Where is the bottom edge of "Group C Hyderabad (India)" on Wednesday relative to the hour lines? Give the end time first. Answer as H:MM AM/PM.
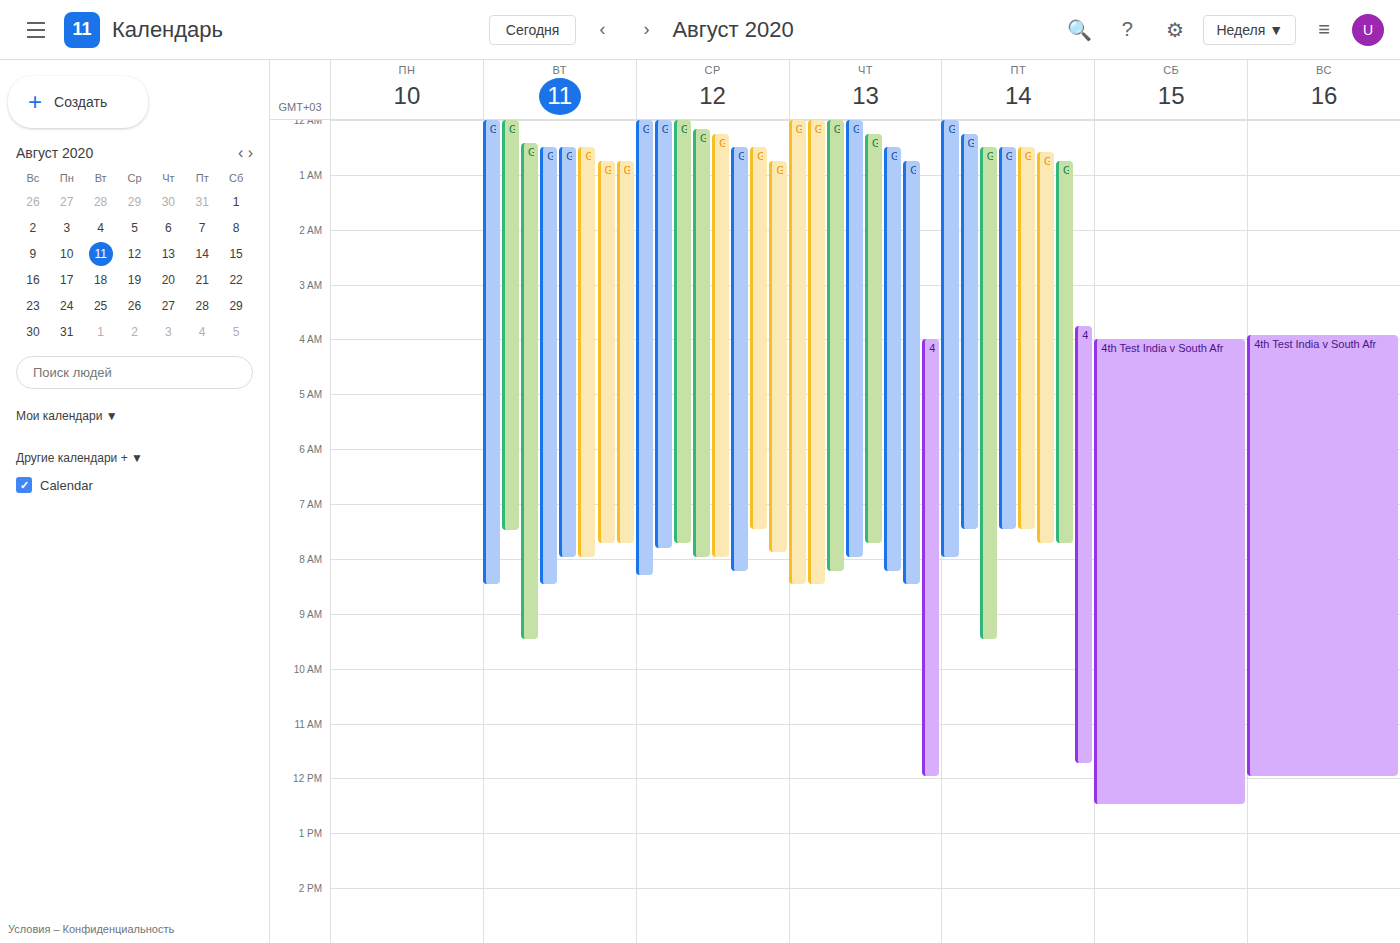
8:00 AM -- exactly on the 8 AM line.